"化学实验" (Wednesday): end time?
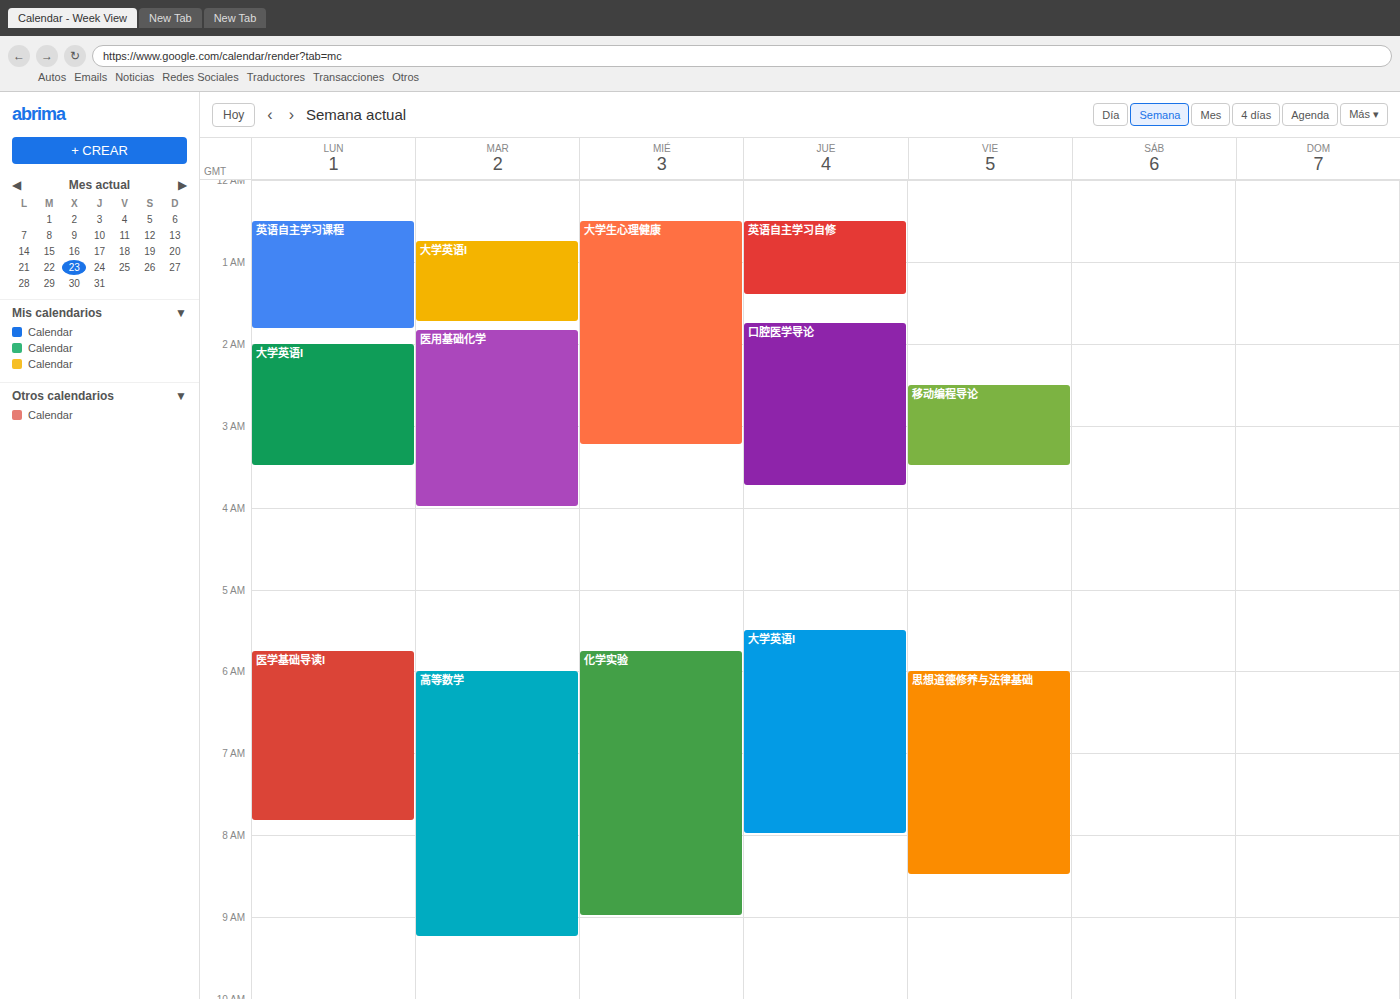
09:00